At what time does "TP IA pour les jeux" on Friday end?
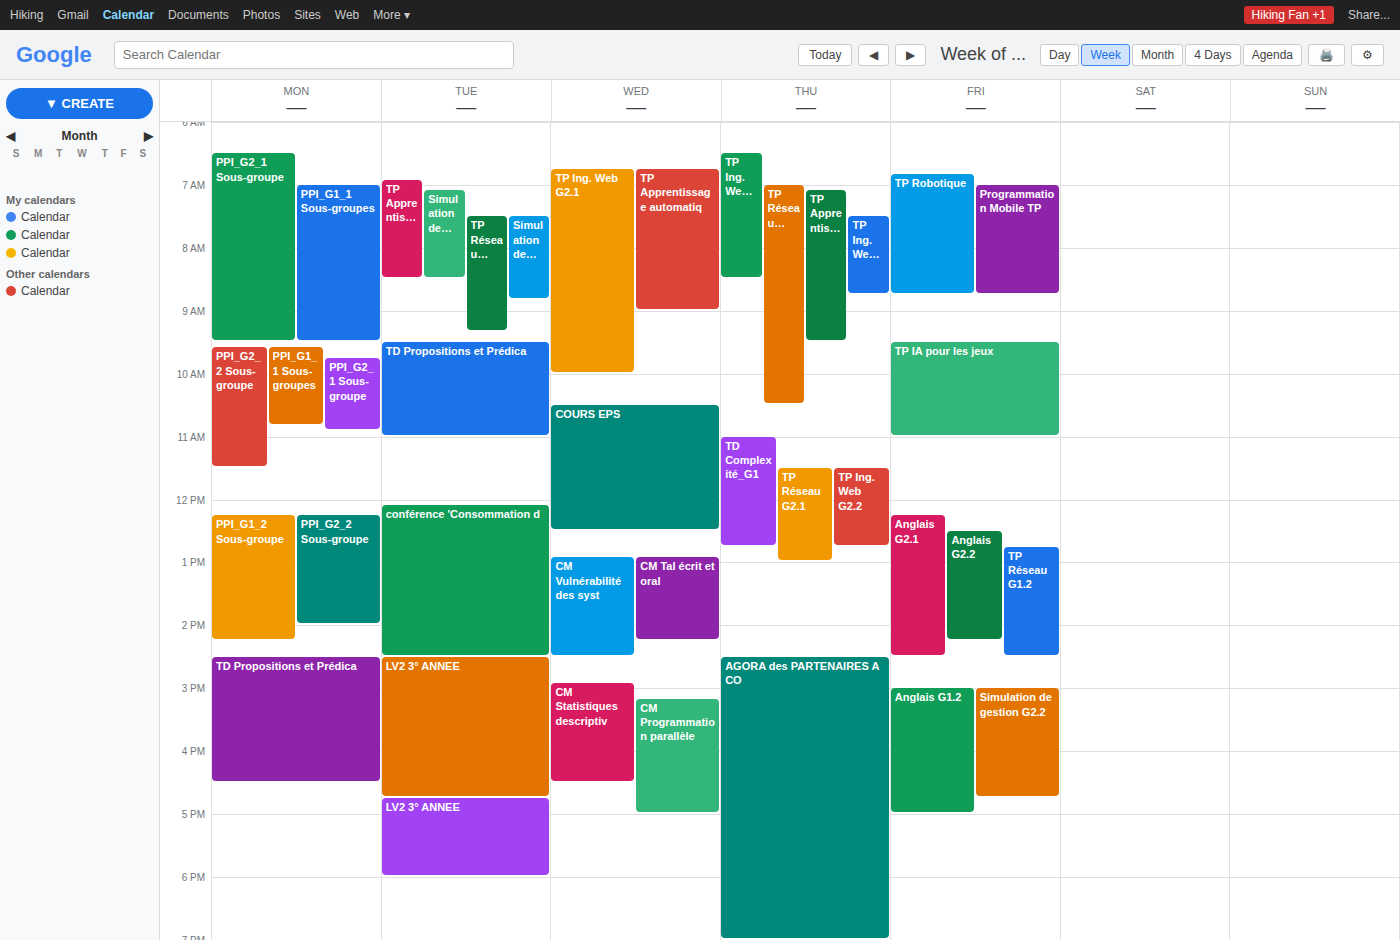
11:00 AM